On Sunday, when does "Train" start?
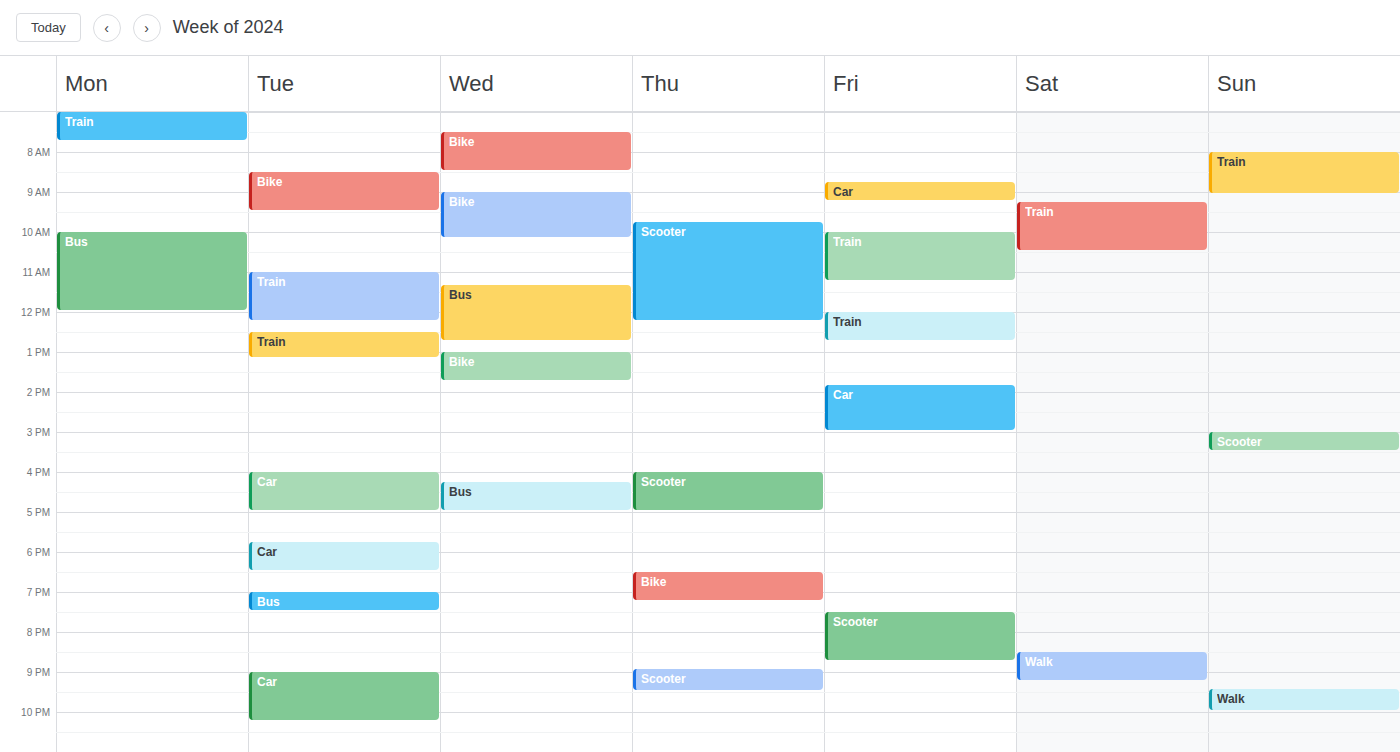
8:00 AM